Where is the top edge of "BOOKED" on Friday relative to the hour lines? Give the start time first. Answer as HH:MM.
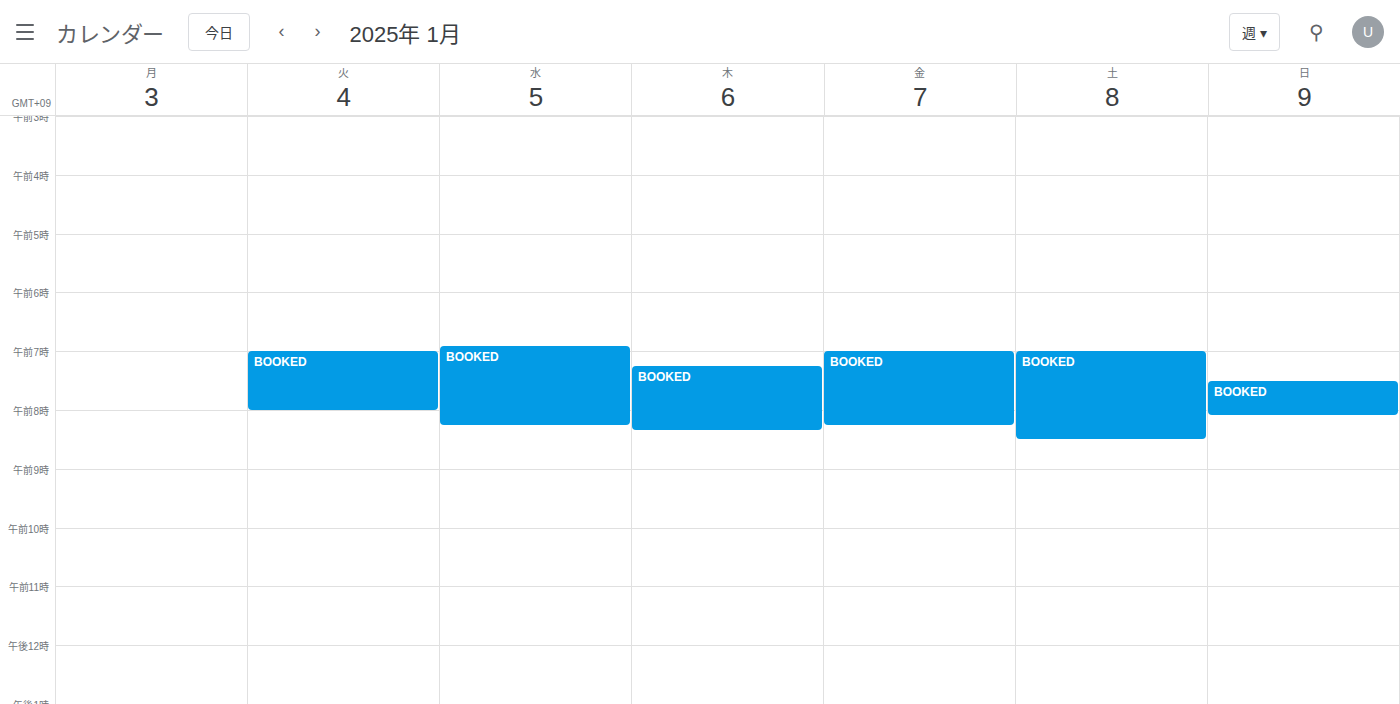
07:00 -- exactly on the 07:00 line.